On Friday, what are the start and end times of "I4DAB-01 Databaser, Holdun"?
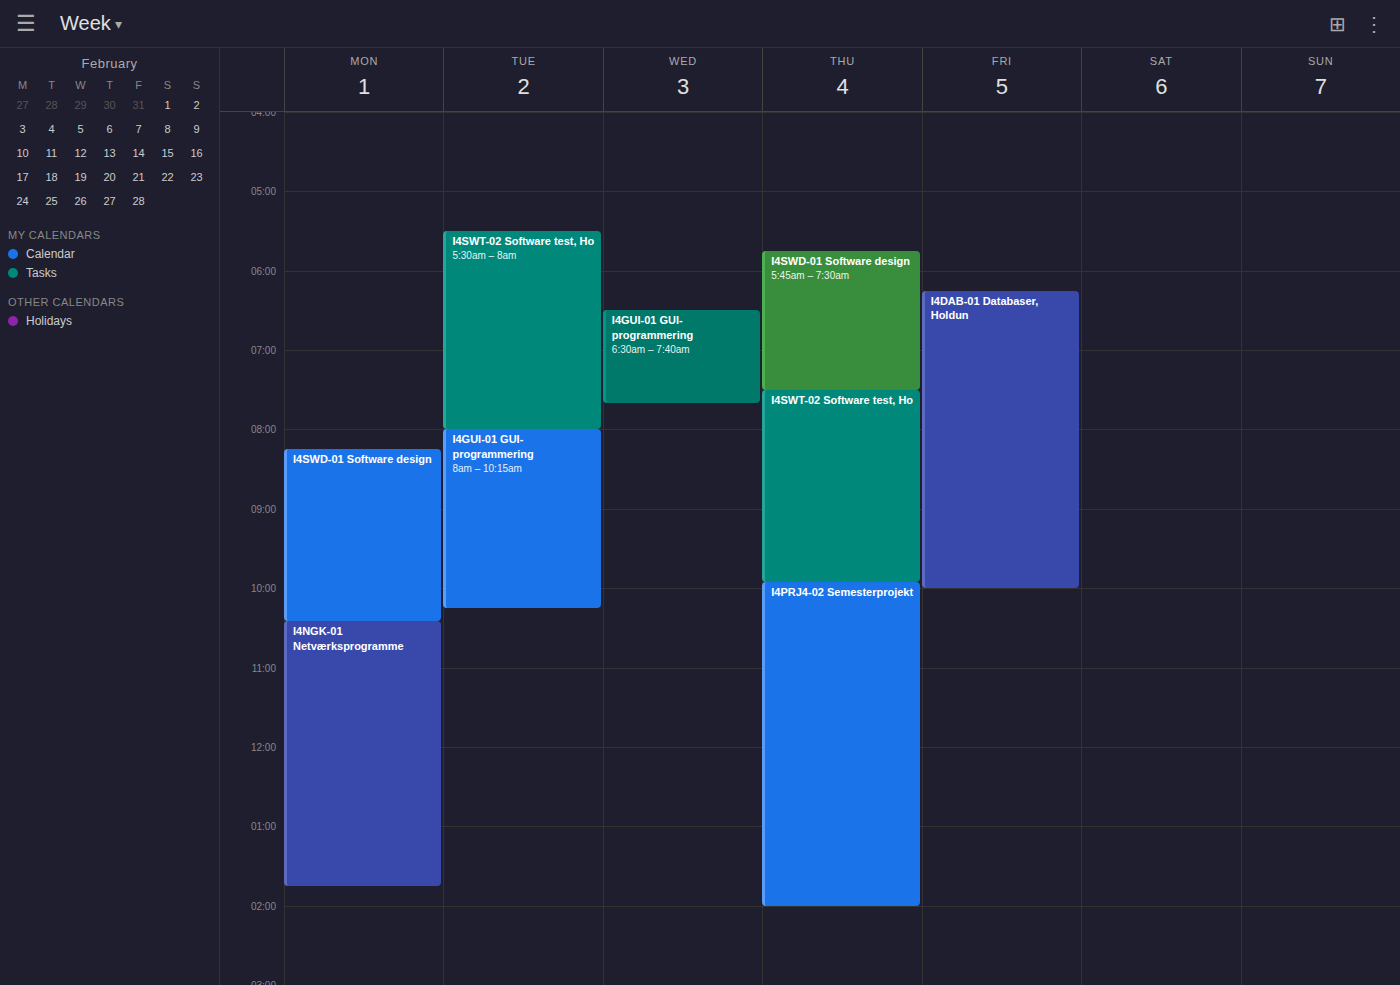
6:15 AM to 10:00 AM